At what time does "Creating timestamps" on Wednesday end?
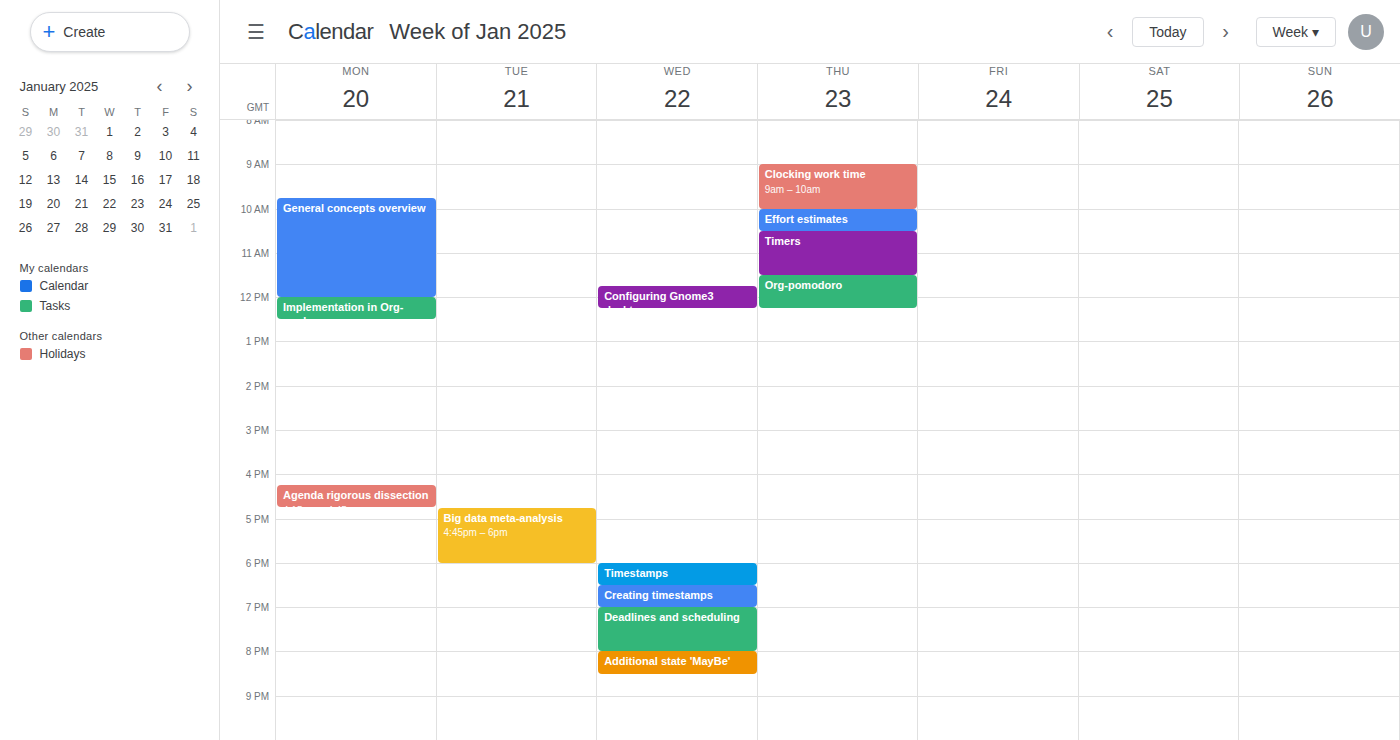
7:00 PM